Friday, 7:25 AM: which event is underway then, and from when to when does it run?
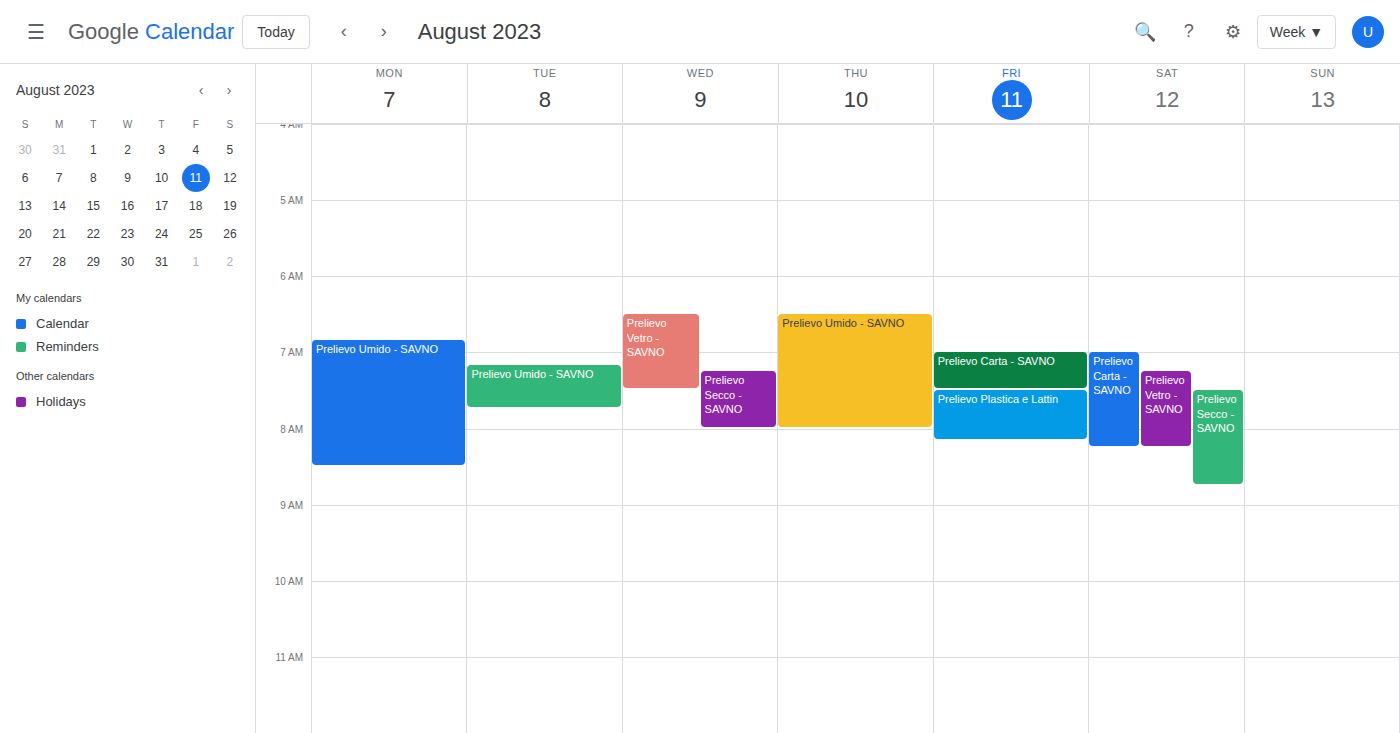
"Prelievo Carta - SAVNO", 7:00 AM to 7:30 AM